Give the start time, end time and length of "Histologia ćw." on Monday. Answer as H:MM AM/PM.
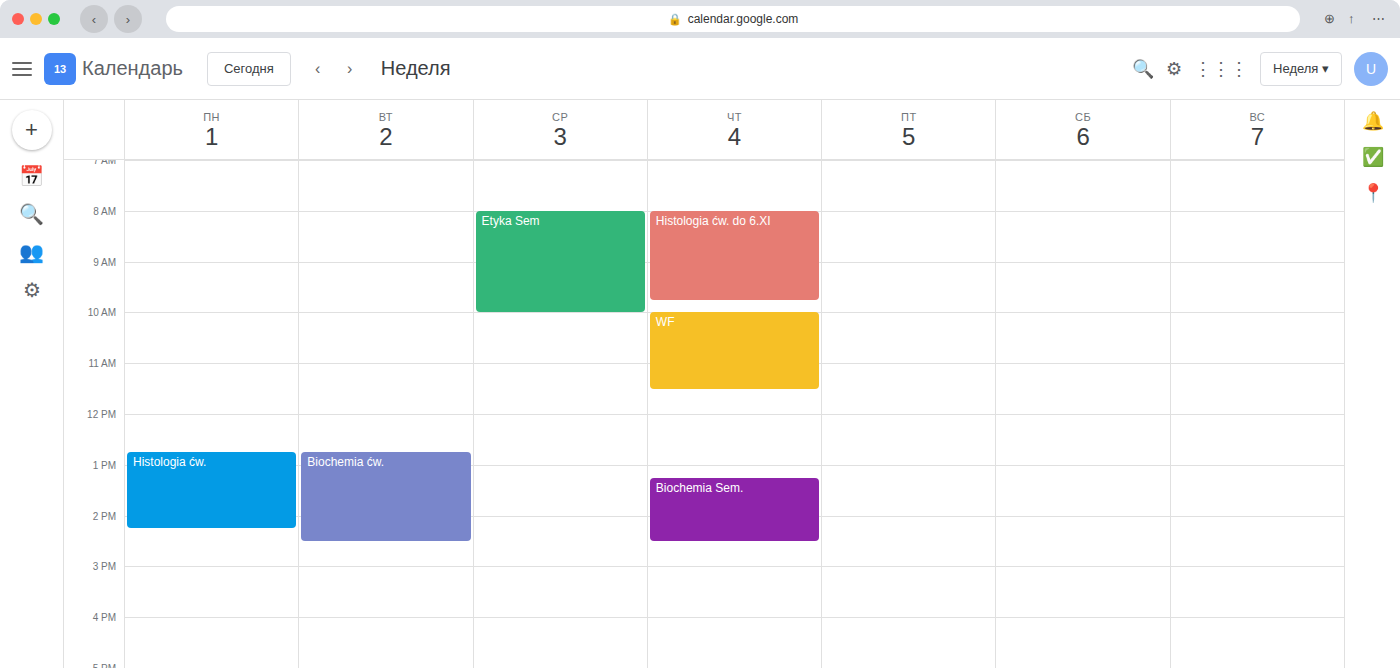
12:45 PM to 2:15 PM, 1 hour 30 minutes